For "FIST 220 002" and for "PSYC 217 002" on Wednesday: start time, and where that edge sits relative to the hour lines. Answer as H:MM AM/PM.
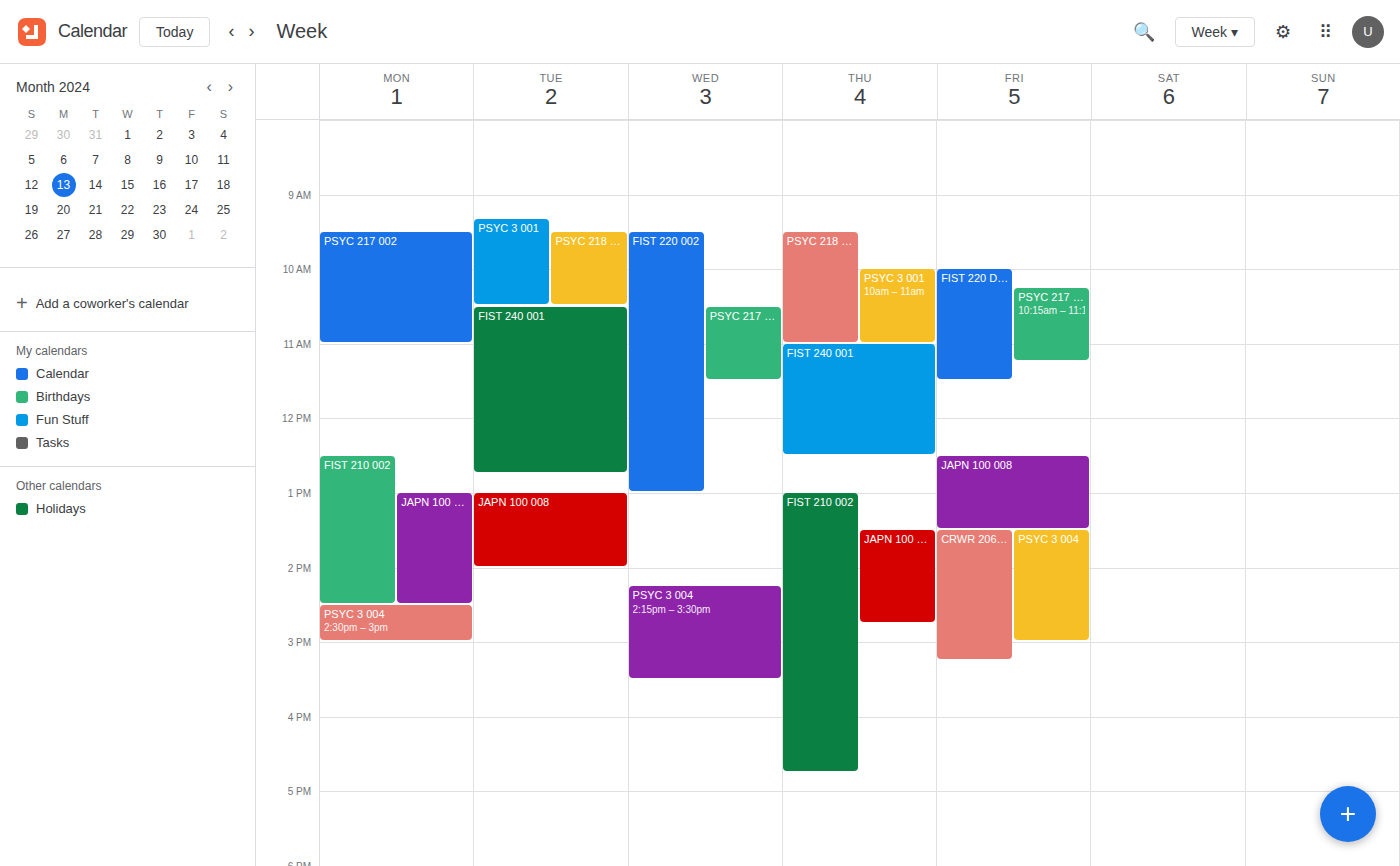
"FIST 220 002": 9:30 AM, halfway between the 9 AM and 10 AM lines. "PSYC 217 002": 10:30 AM, halfway between the 10 AM and 11 AM lines.